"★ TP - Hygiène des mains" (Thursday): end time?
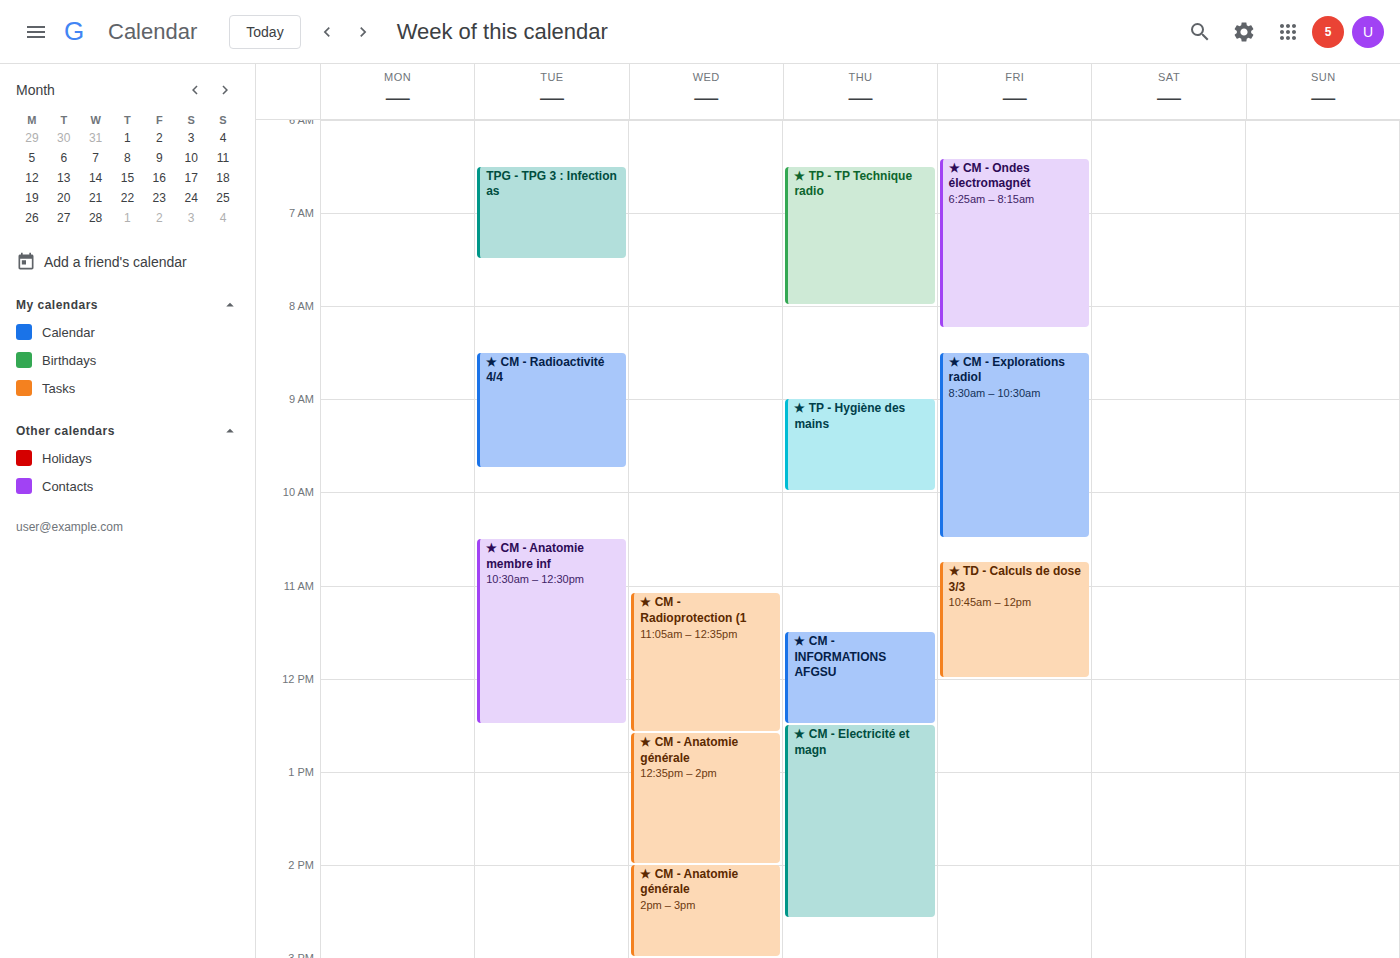
10:00 AM